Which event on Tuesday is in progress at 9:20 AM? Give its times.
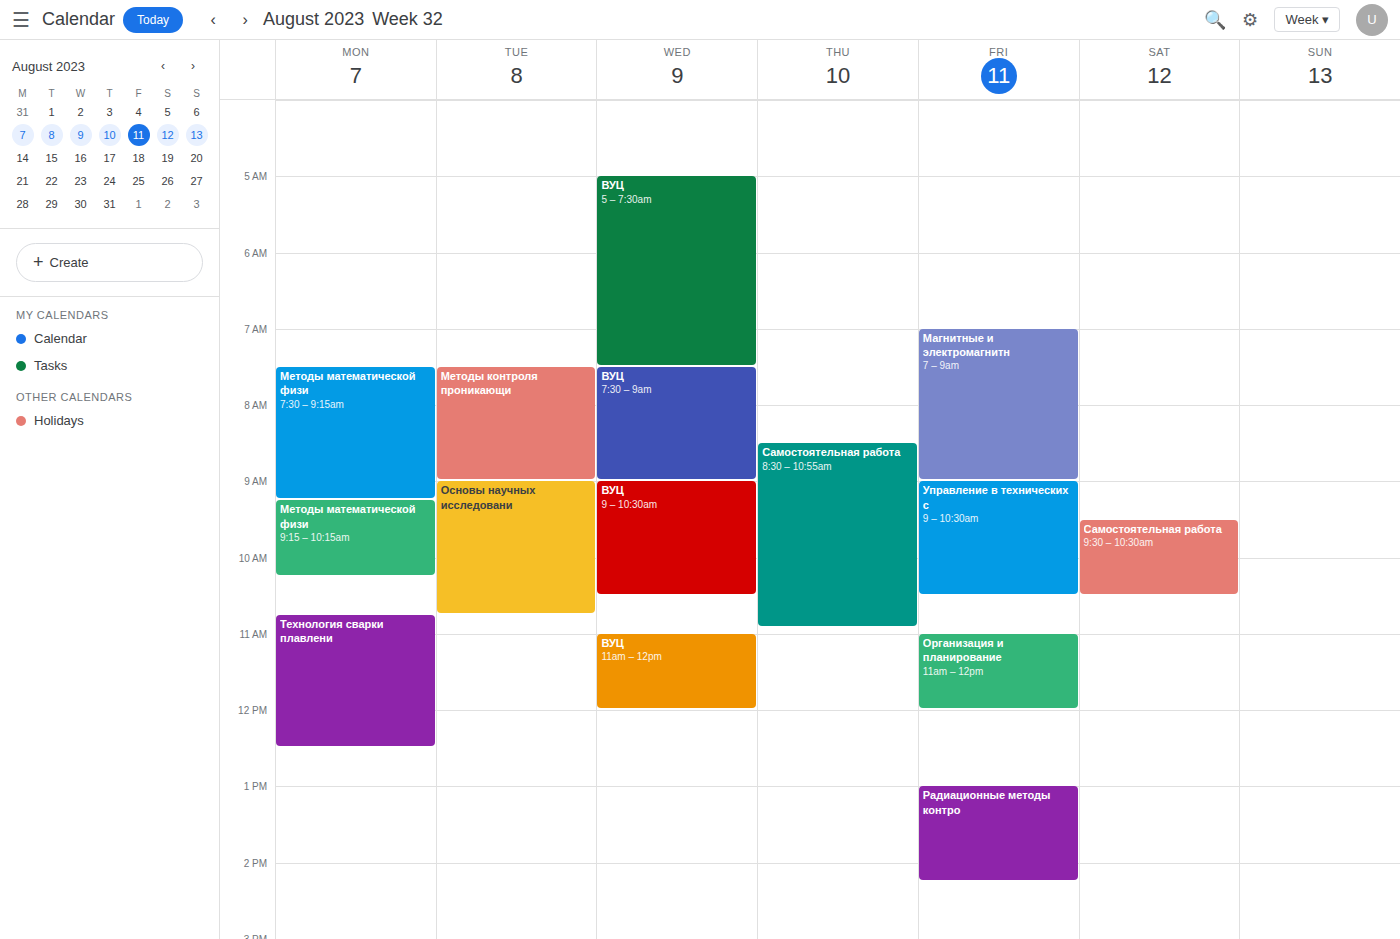
"Основы научных исследовани", 9:00 AM to 10:45 AM